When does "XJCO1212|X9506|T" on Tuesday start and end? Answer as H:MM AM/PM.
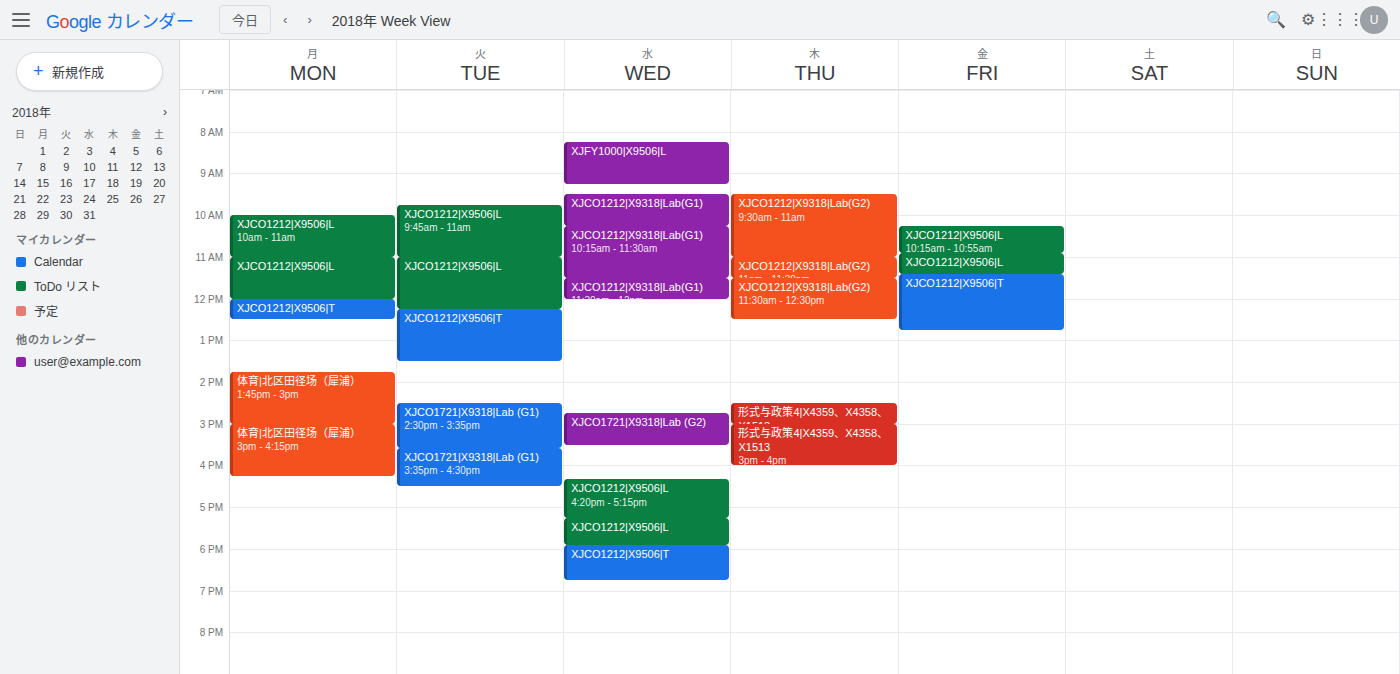
12:15 PM to 1:30 PM